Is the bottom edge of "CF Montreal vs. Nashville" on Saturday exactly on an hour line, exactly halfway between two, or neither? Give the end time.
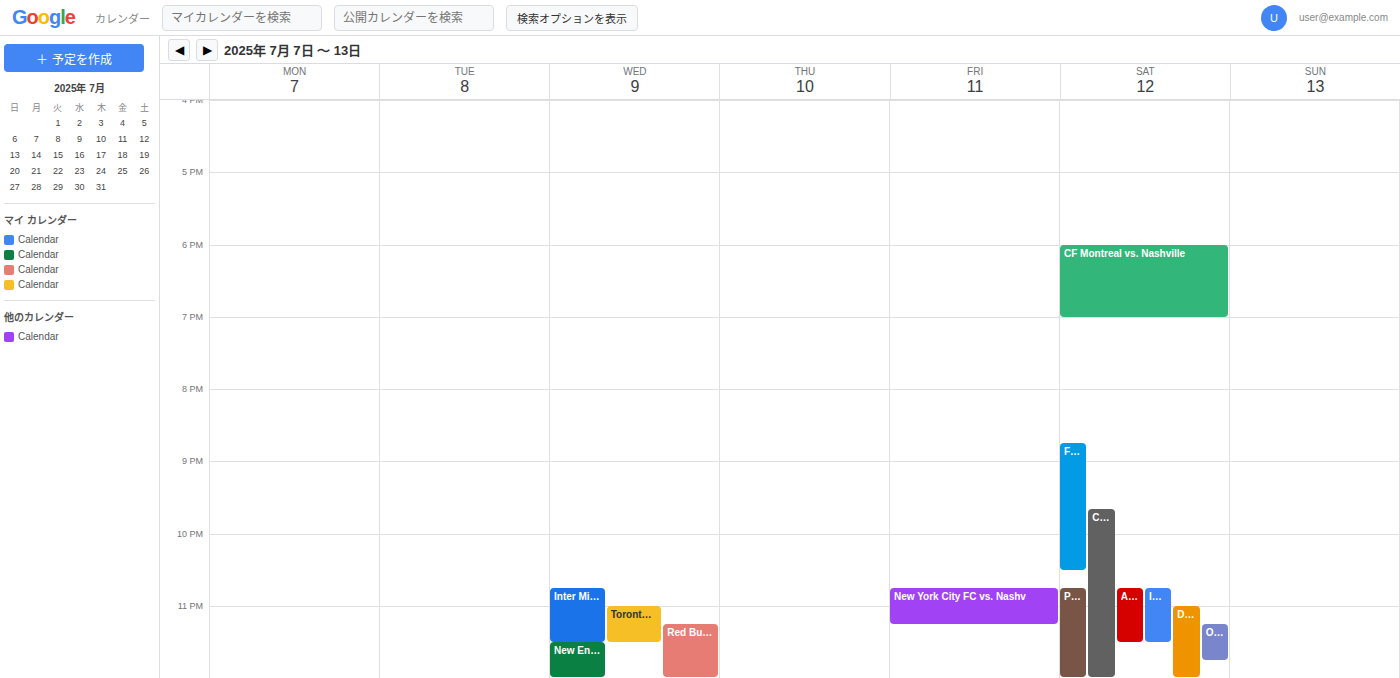
7:00 PM -- exactly on the 7 PM line.